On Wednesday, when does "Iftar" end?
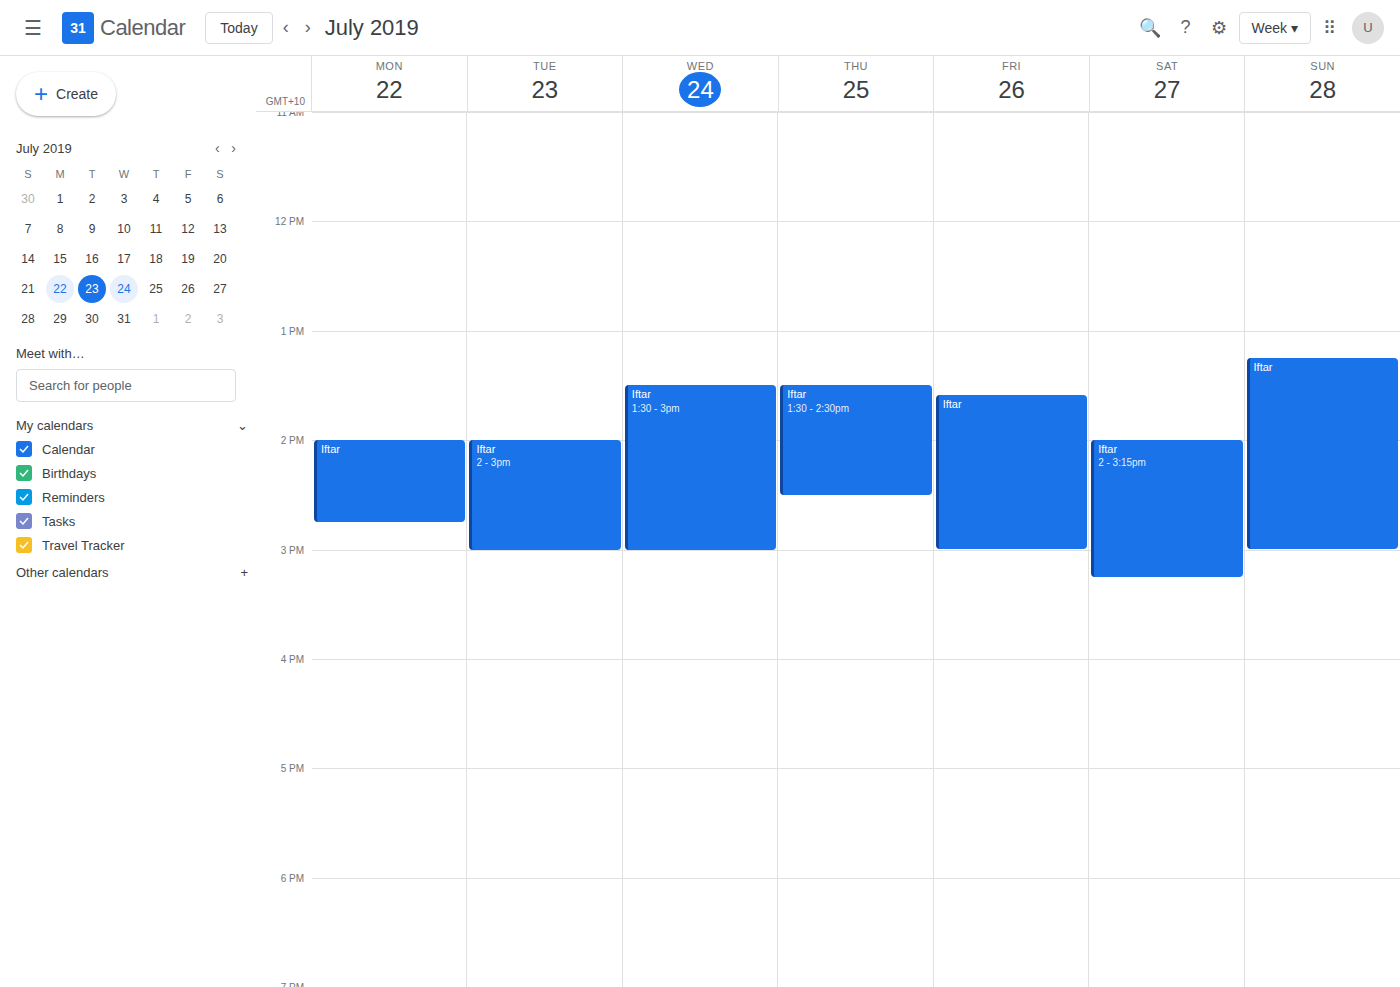
3:00 PM